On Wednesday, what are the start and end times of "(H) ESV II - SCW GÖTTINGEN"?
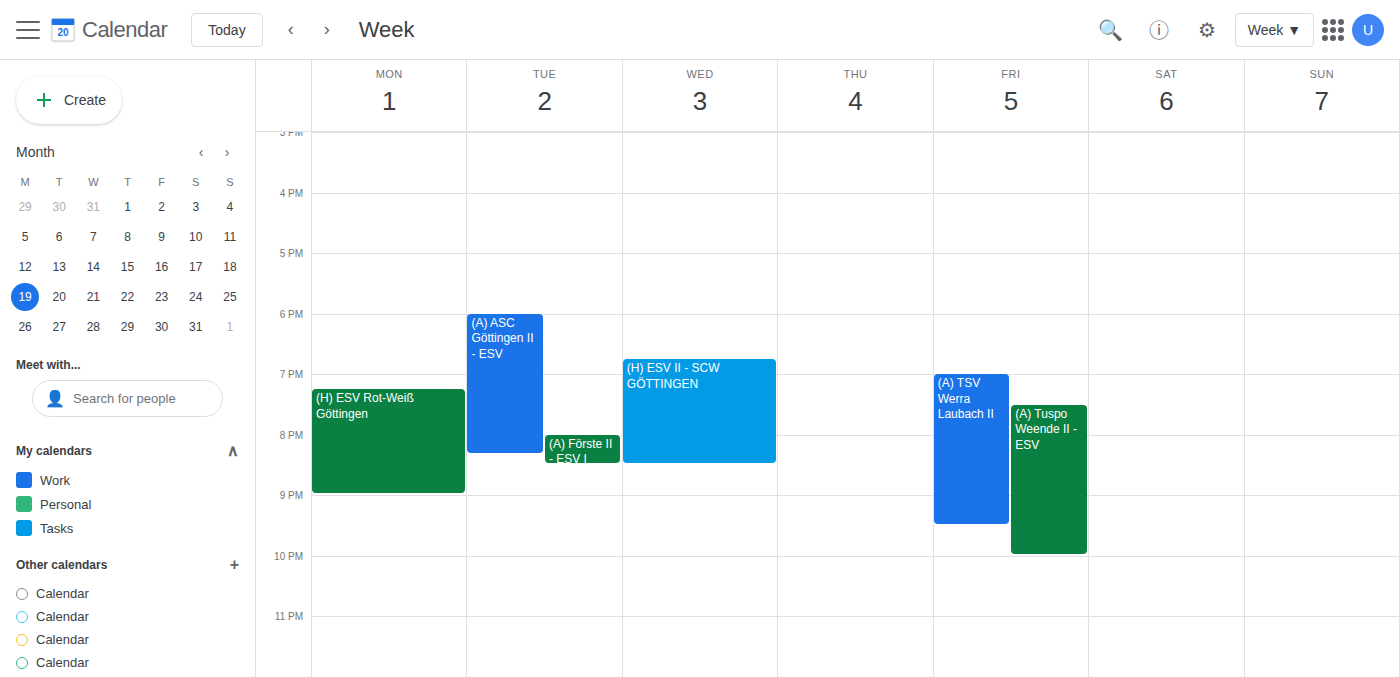
6:45 PM to 8:30 PM